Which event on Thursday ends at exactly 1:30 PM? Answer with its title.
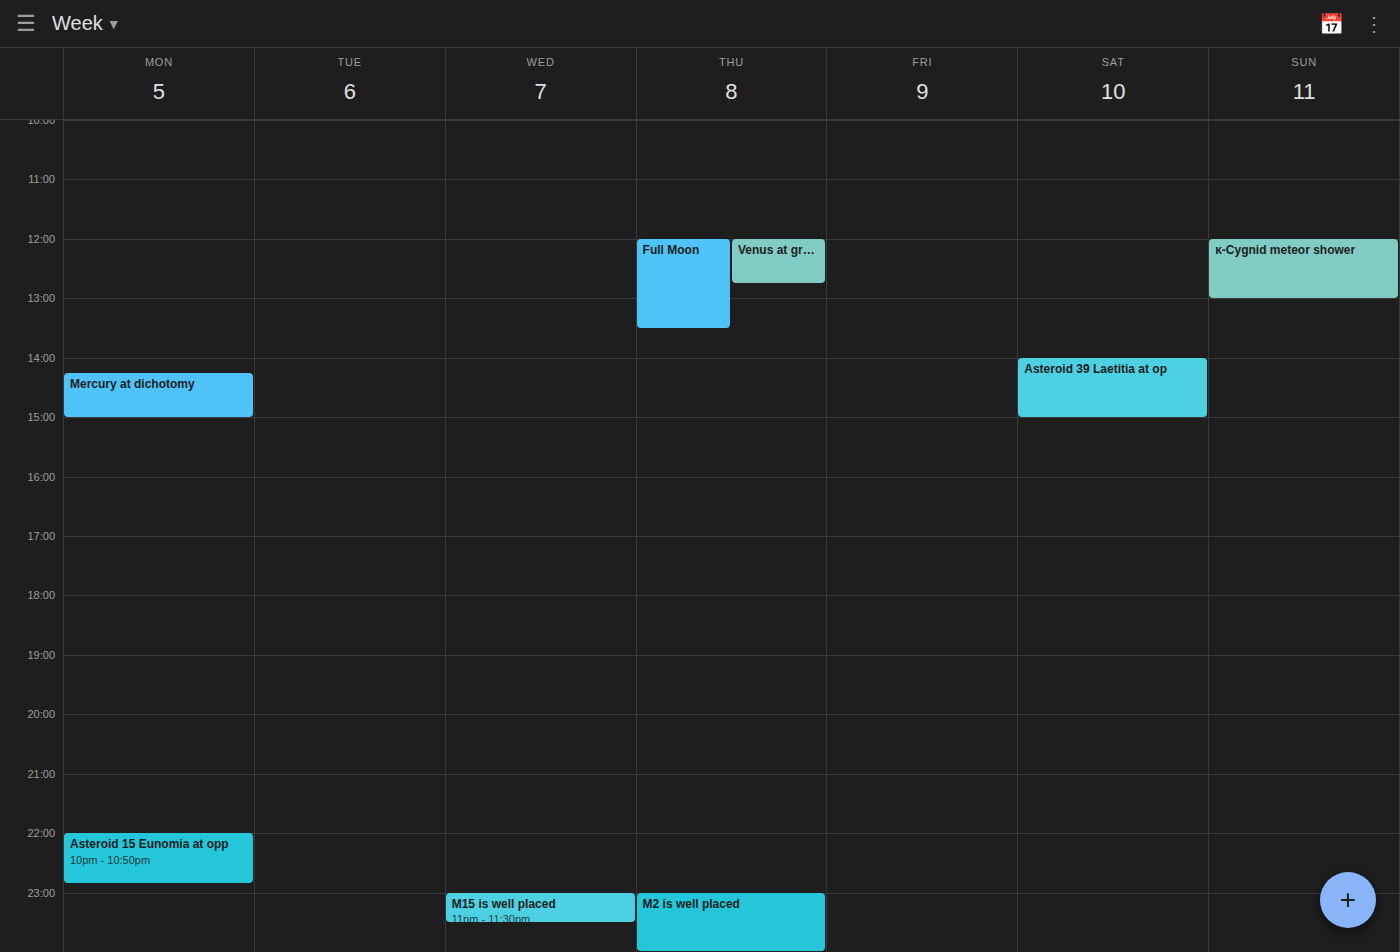
"Full Moon"